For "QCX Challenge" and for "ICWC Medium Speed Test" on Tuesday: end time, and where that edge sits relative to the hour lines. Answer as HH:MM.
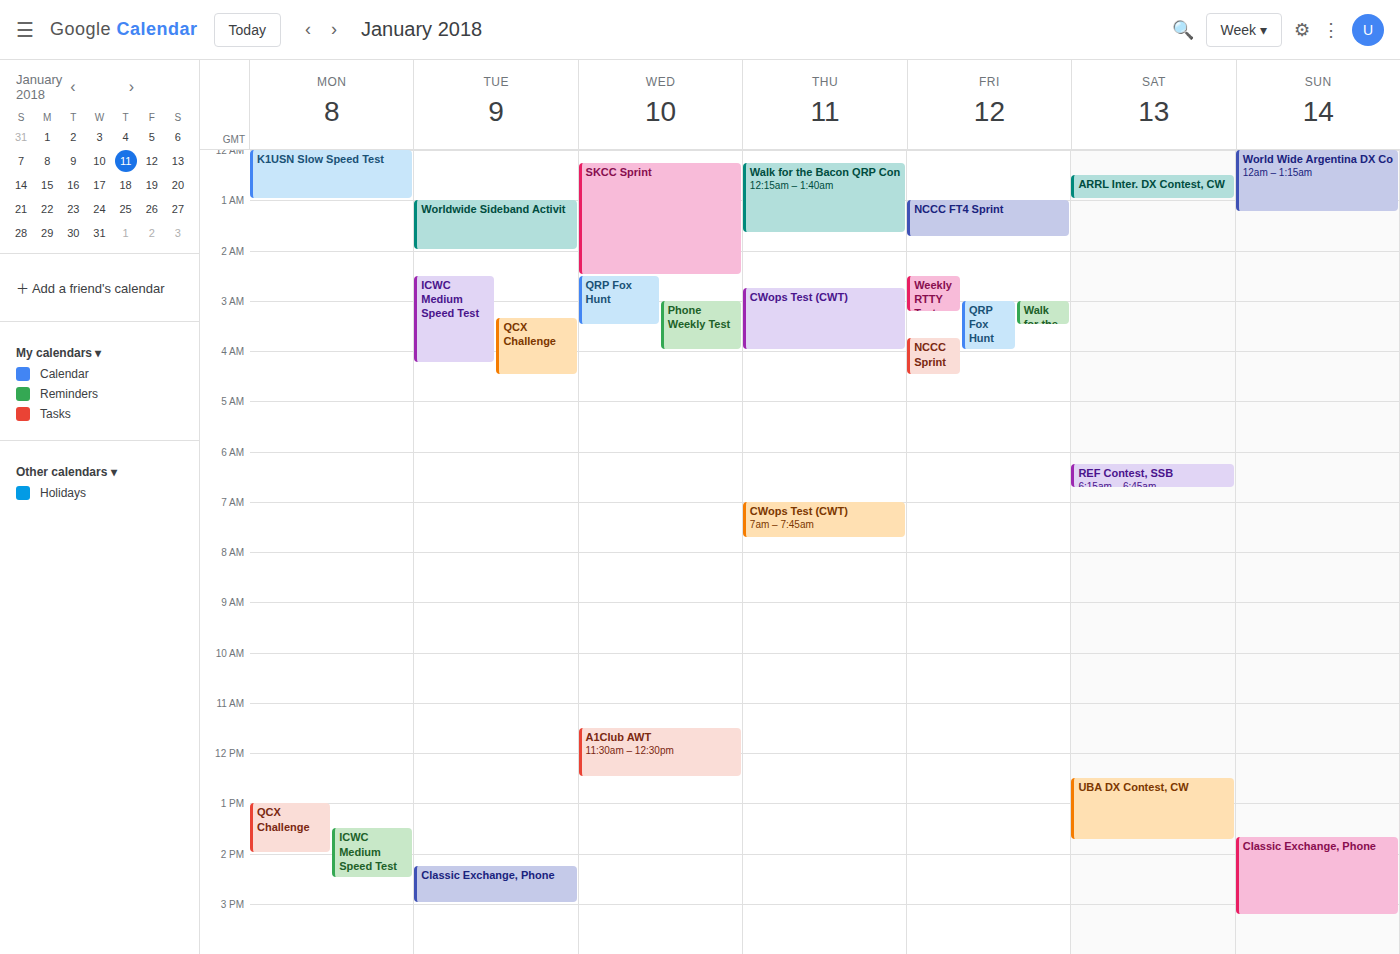
"QCX Challenge": 04:30, halfway between the 04:00 and 05:00 lines. "ICWC Medium Speed Test": 04:15, neither: a quarter of the way from the 04:00 line to the 05:00 line.